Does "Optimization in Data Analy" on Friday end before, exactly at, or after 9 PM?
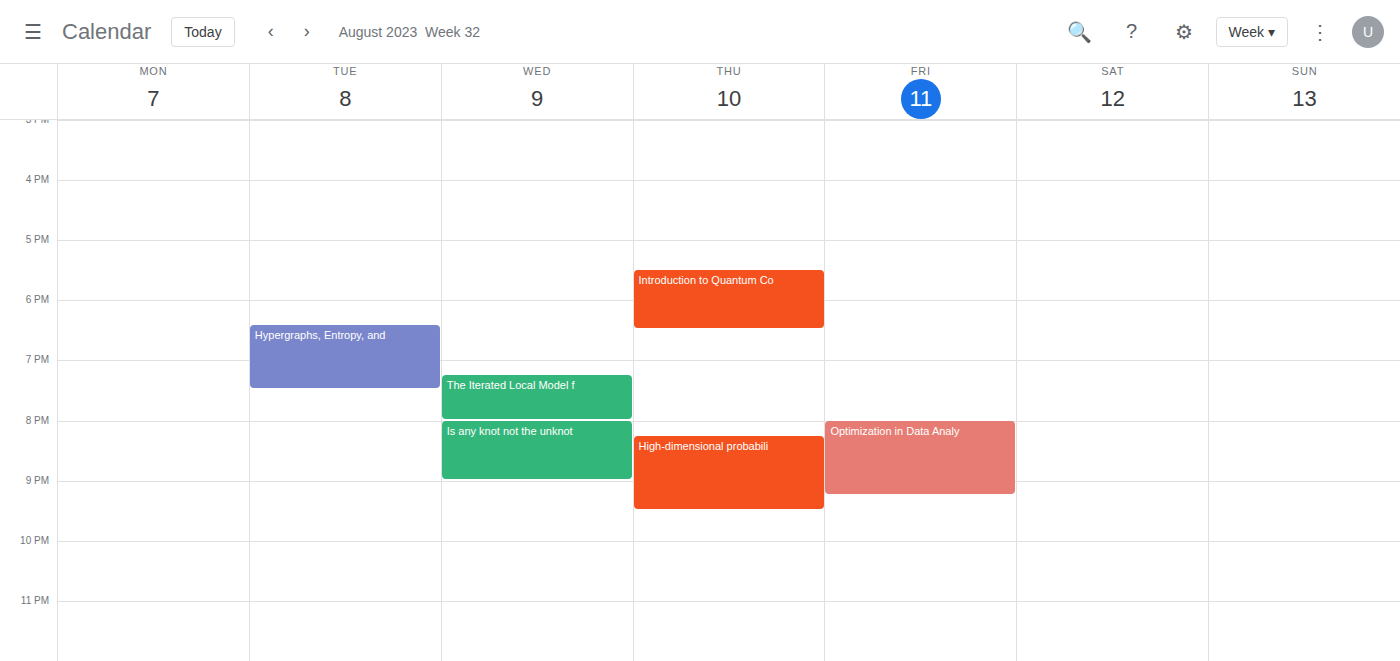
9:15 PM -- after 9 PM, 15 minutes below the 9 PM line.